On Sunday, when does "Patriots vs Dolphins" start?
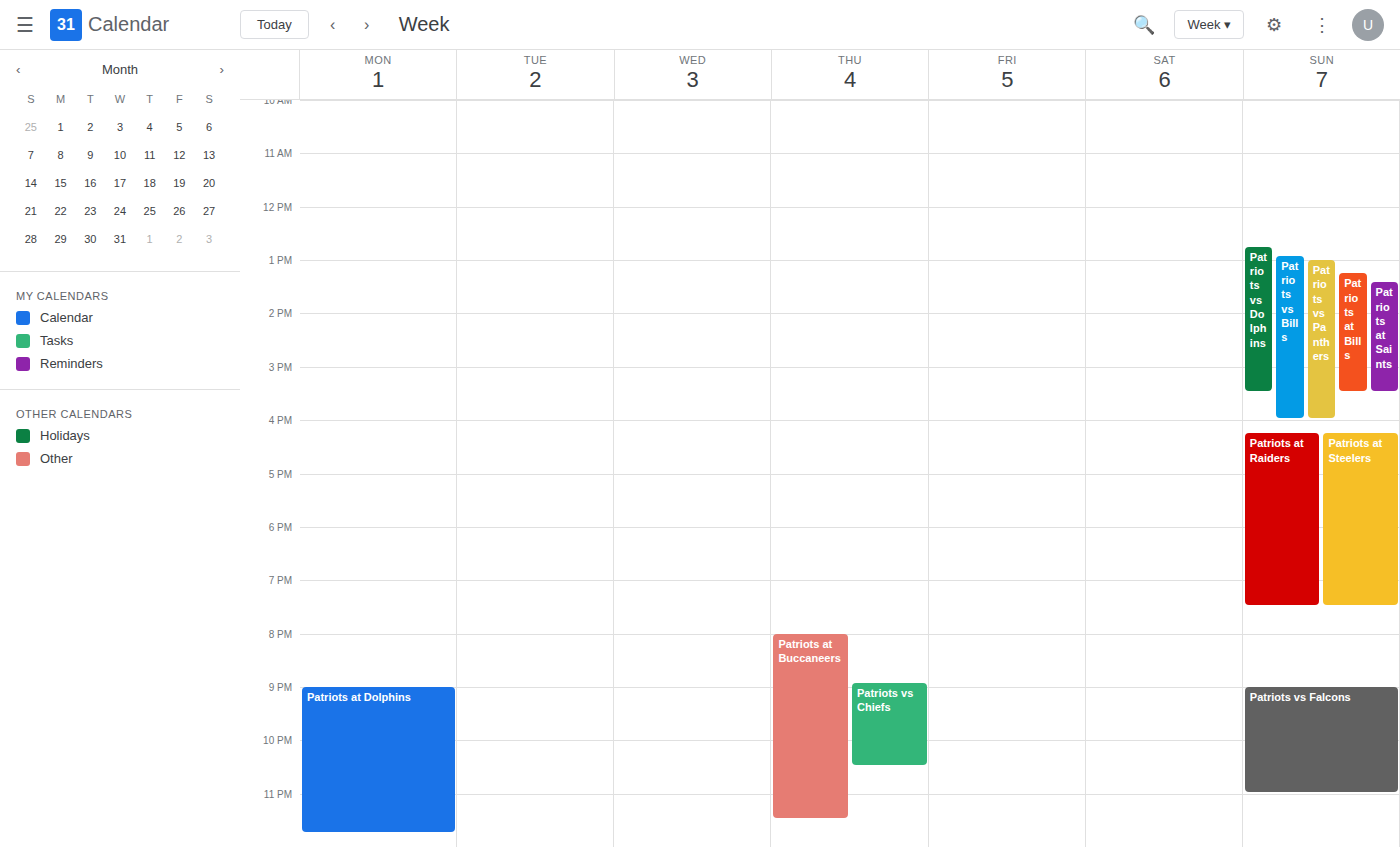
12:45 PM